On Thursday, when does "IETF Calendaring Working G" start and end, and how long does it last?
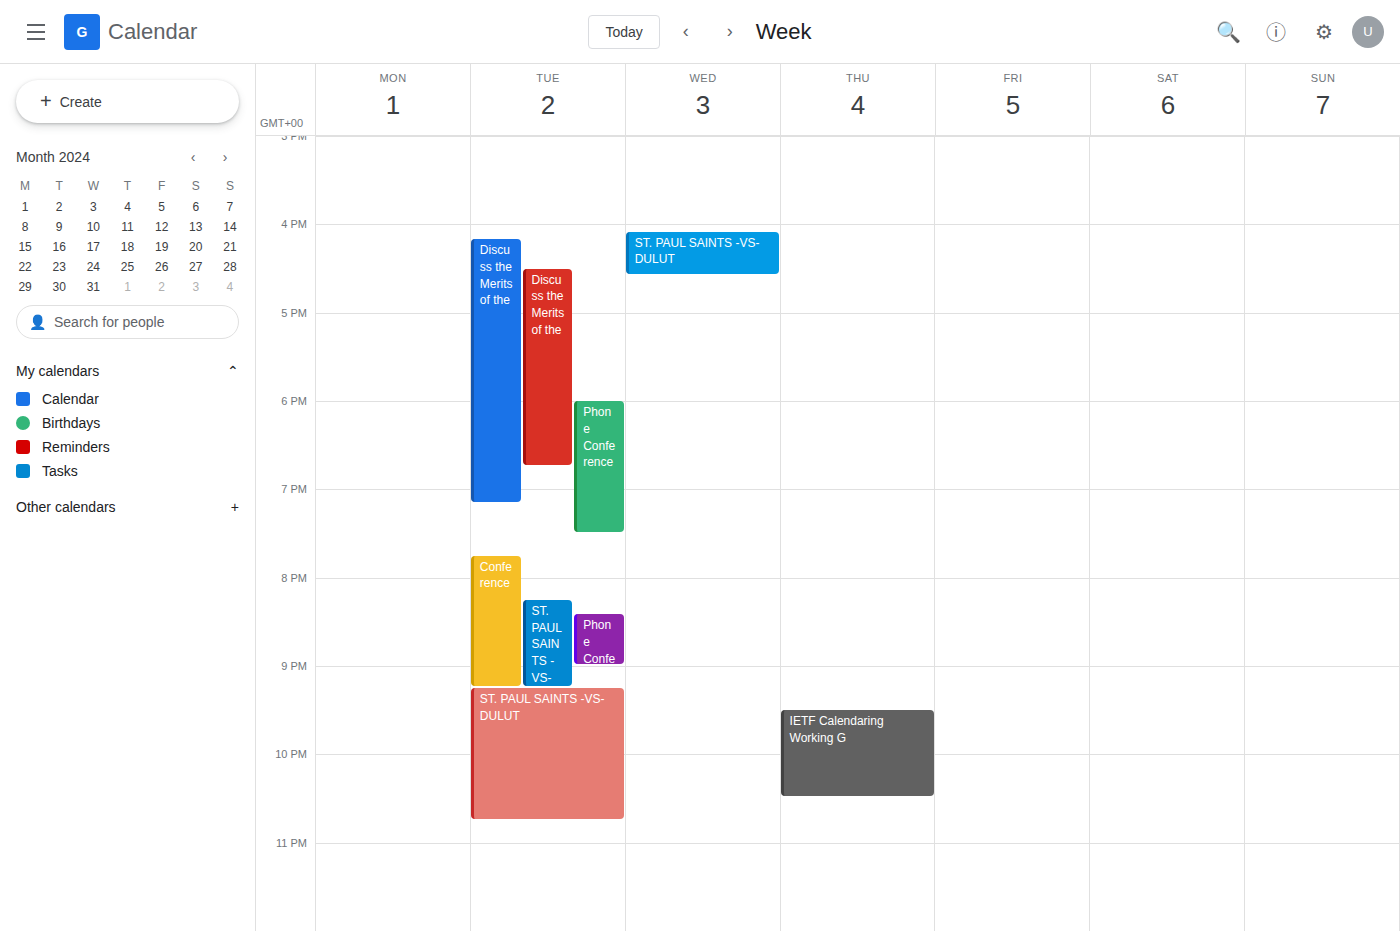
9:30 PM to 10:30 PM, 1 hour